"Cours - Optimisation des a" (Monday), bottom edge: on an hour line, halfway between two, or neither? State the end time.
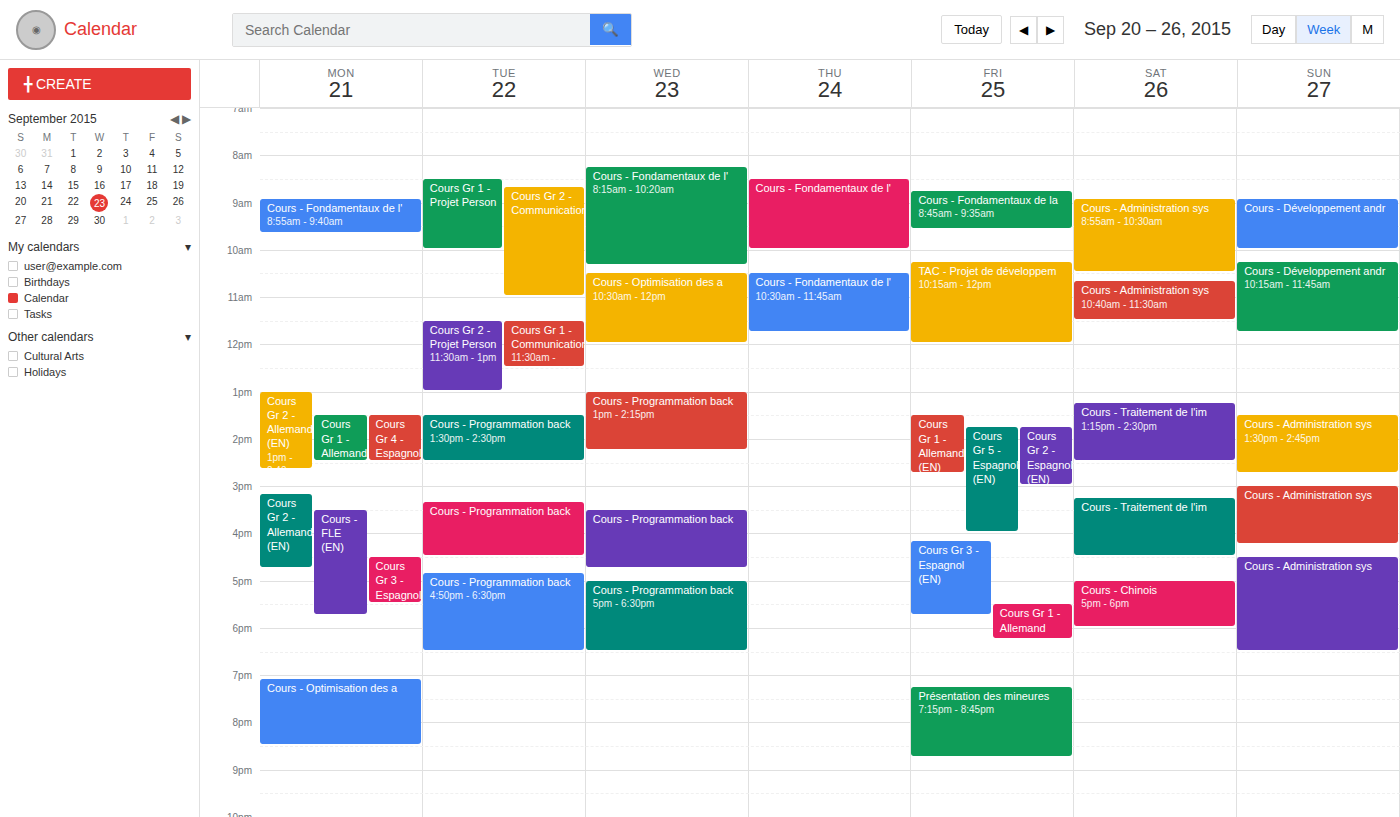
8:30 PM -- halfway between the 8 PM and 9 PM lines.